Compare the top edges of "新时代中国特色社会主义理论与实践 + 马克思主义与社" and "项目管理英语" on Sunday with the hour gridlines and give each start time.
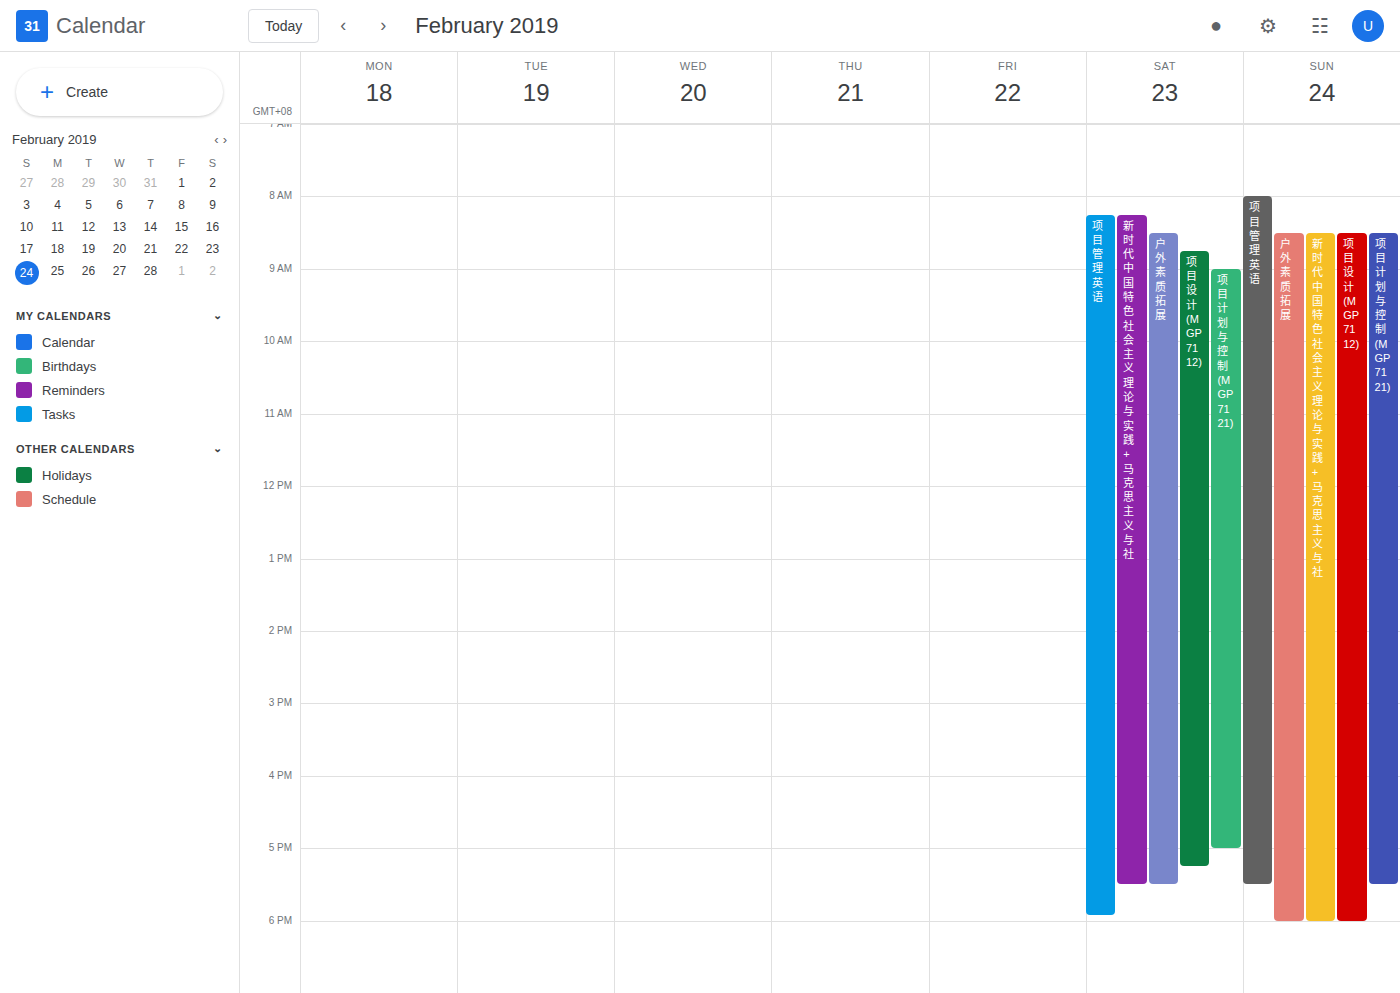
"新时代中国特色社会主义理论与实践 + 马克思主义与社": 08:30, halfway between the 08:00 and 09:00 lines. "项目管理英语": 08:00, exactly on the 08:00 line.